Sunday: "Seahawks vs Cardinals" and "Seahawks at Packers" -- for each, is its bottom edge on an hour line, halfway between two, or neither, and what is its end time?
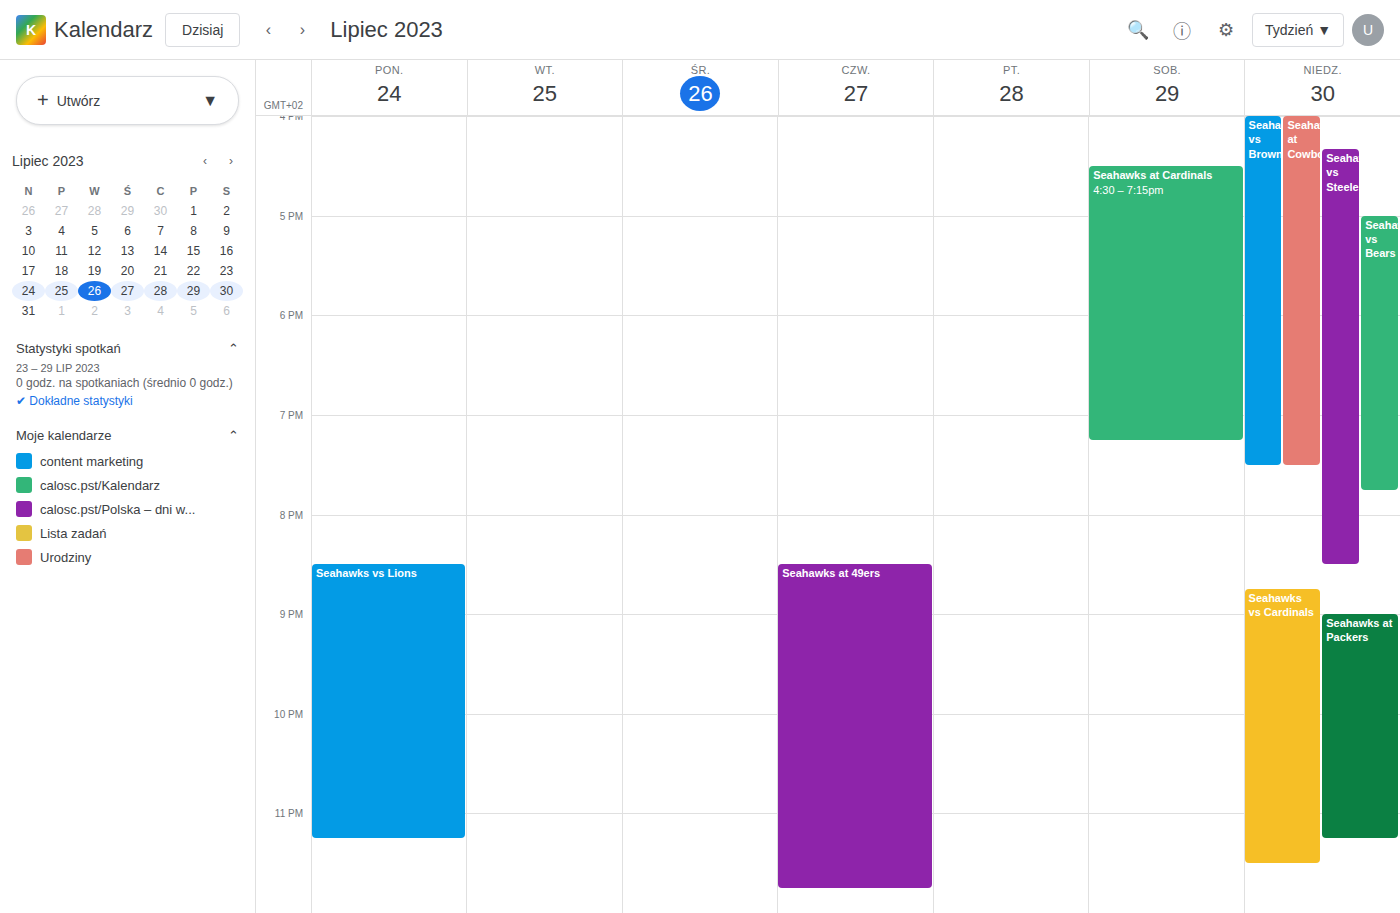
"Seahawks vs Cardinals": 11:30 PM, halfway between the 11 PM and 12 AM lines. "Seahawks at Packers": 11:15 PM, neither: a quarter of the way from the 11 PM line to the 12 AM line.